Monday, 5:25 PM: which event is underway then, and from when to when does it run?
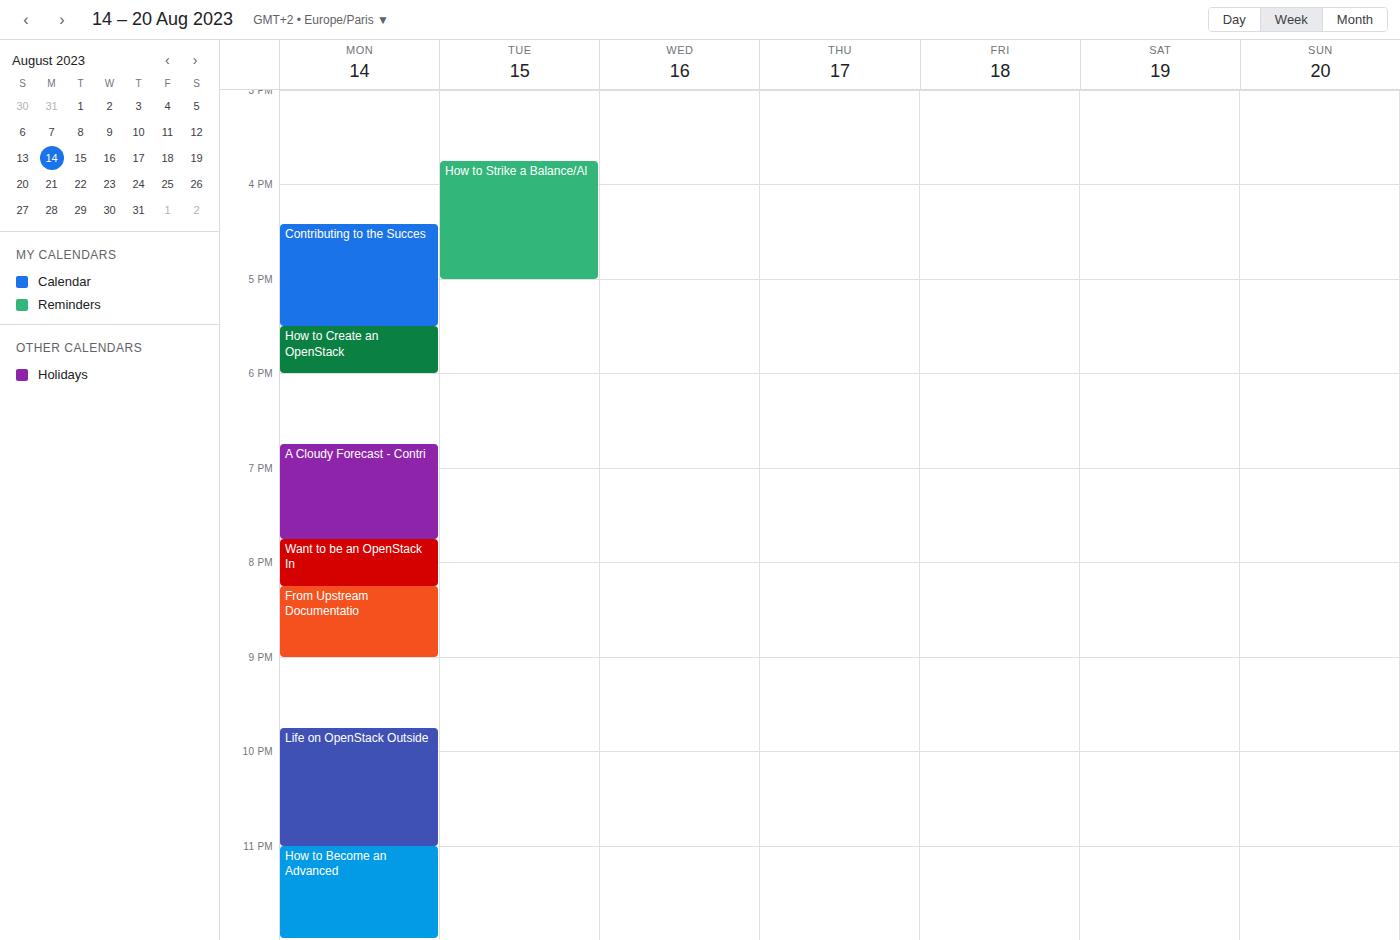
"Contributing to the Succes", 4:25 PM to 5:30 PM